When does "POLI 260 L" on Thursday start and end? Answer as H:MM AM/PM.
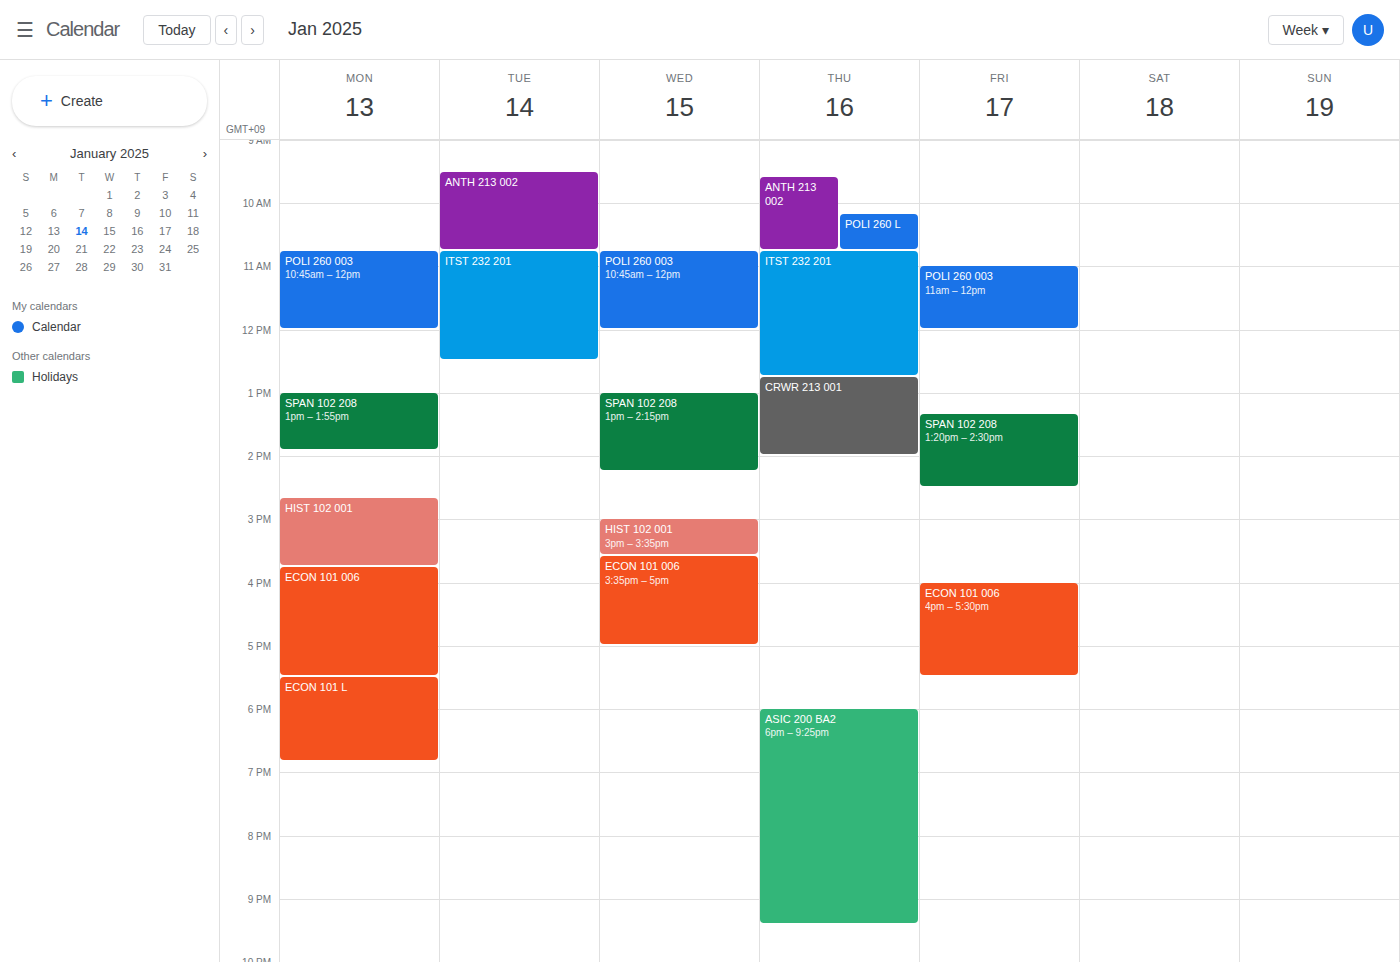
10:10 AM to 10:45 AM